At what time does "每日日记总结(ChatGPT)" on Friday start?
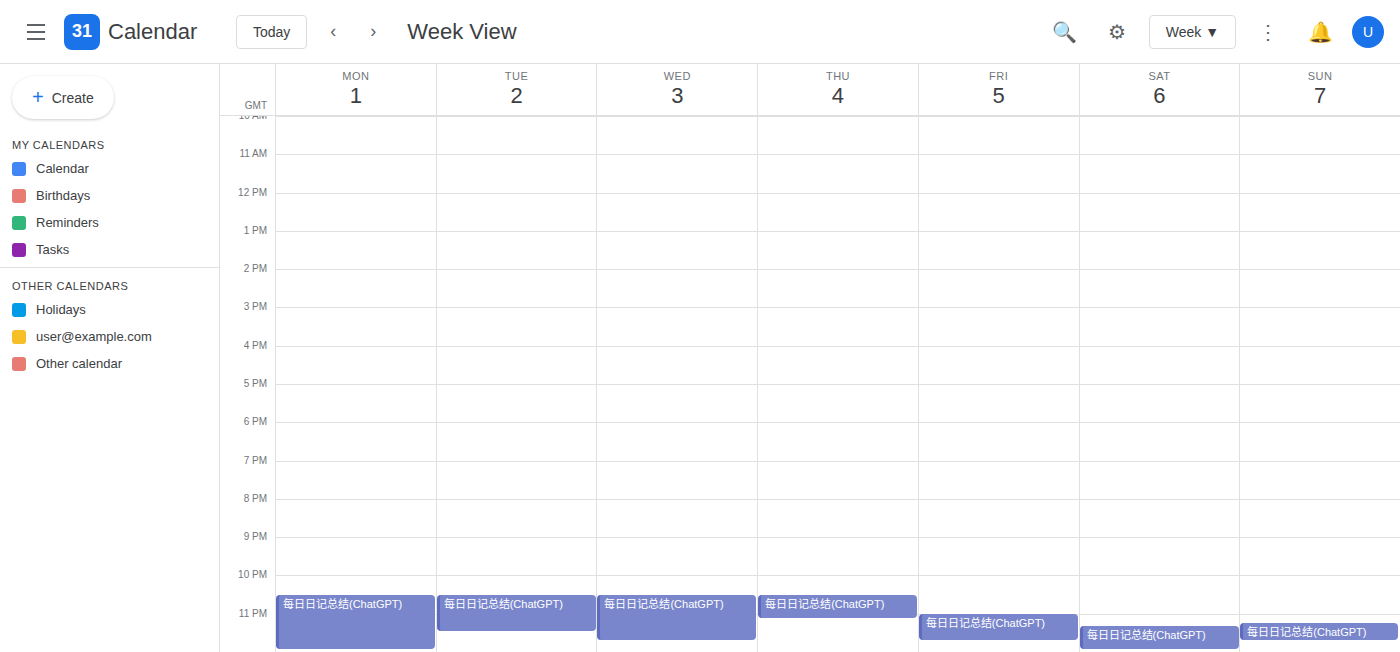
11:00 PM